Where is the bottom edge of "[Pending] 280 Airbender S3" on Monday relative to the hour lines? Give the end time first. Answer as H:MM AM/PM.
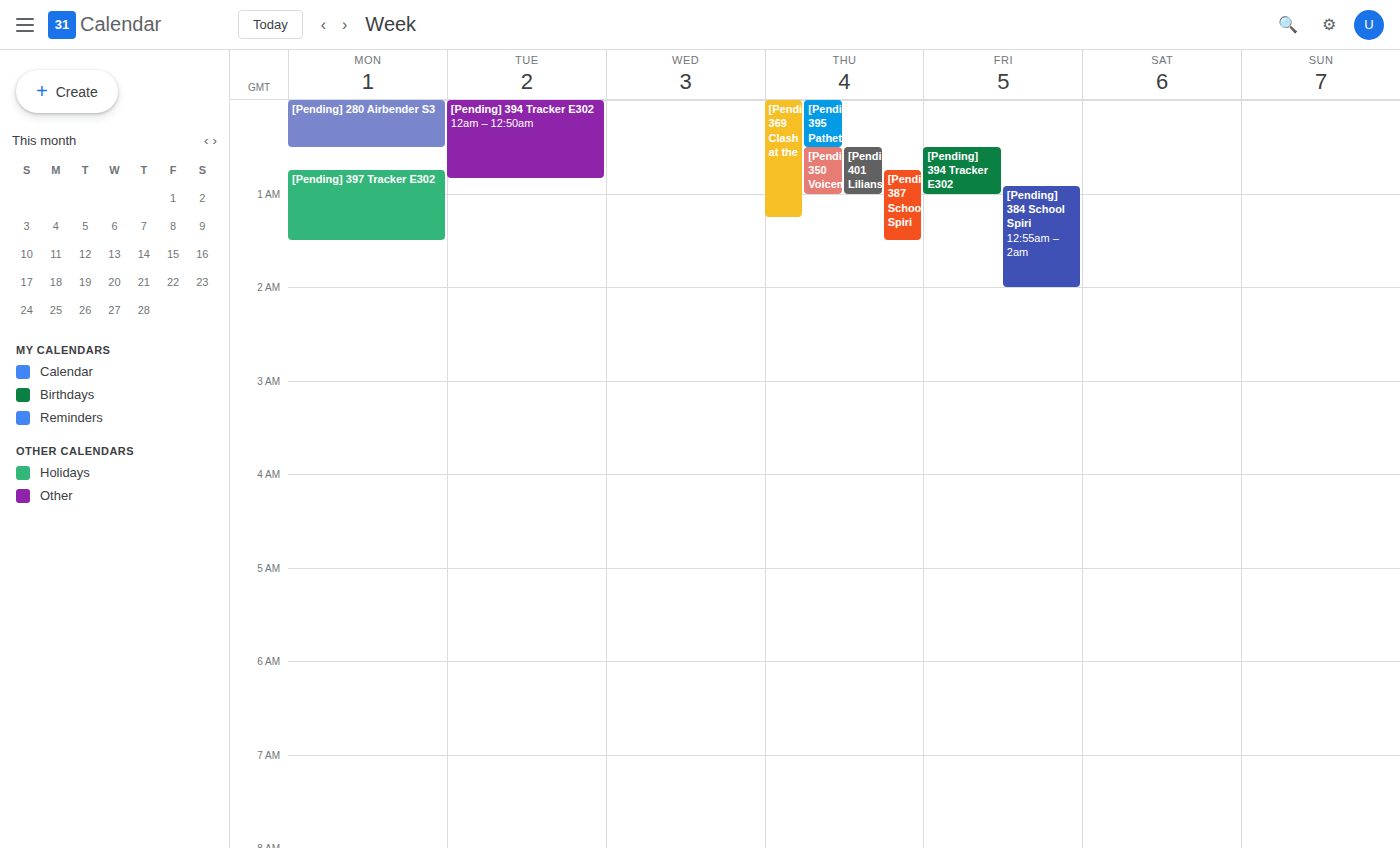
12:30 AM -- halfway between the 12 AM and 1 AM lines.